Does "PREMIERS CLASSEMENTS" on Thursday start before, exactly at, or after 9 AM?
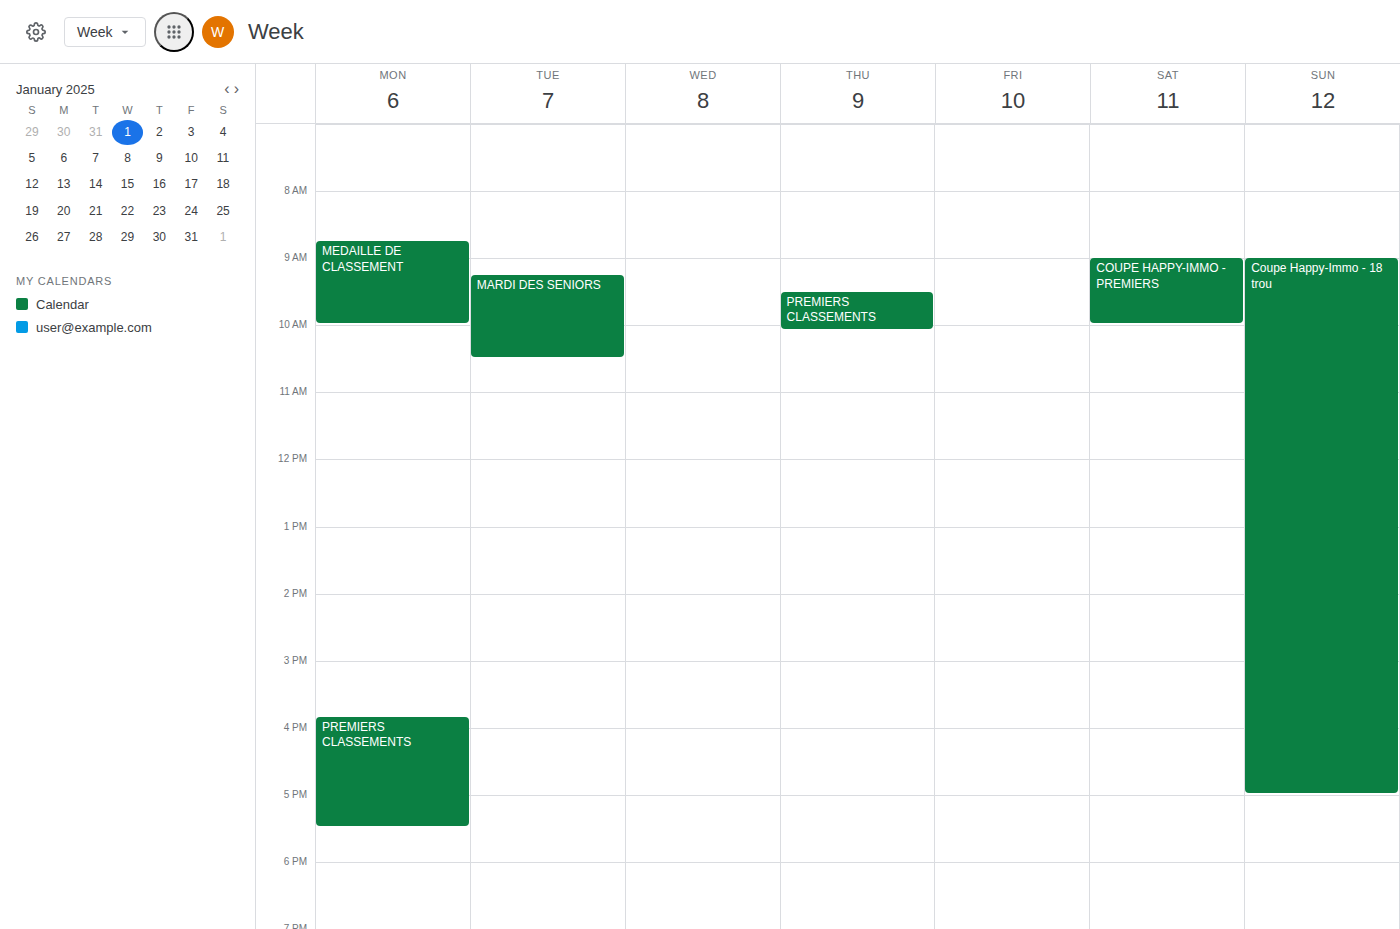
9:30 AM -- after 9 AM, 30 minutes below the 9 AM line.